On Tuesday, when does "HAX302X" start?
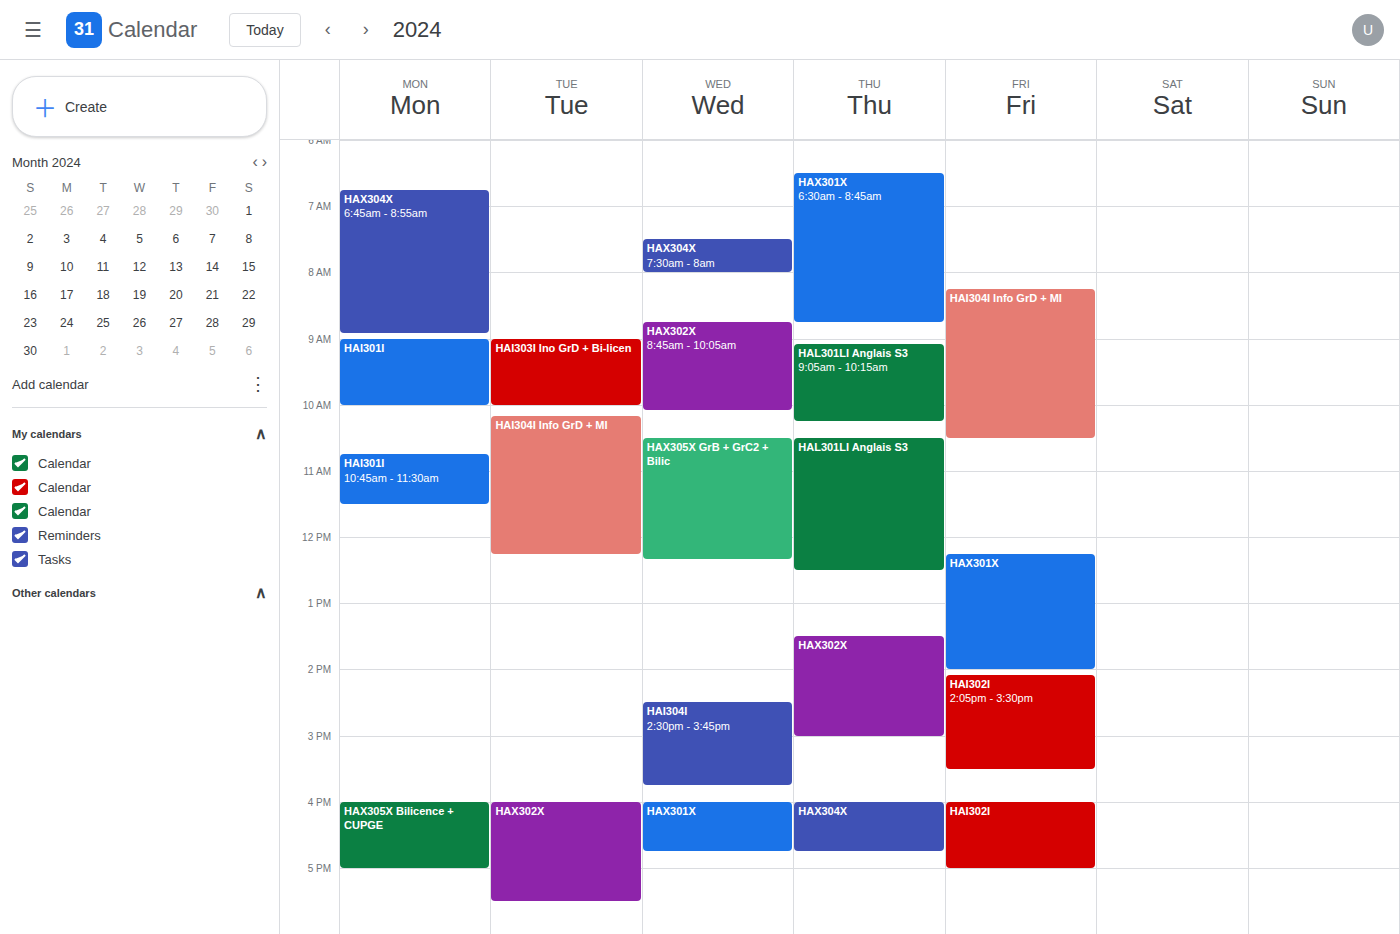
4:00 PM